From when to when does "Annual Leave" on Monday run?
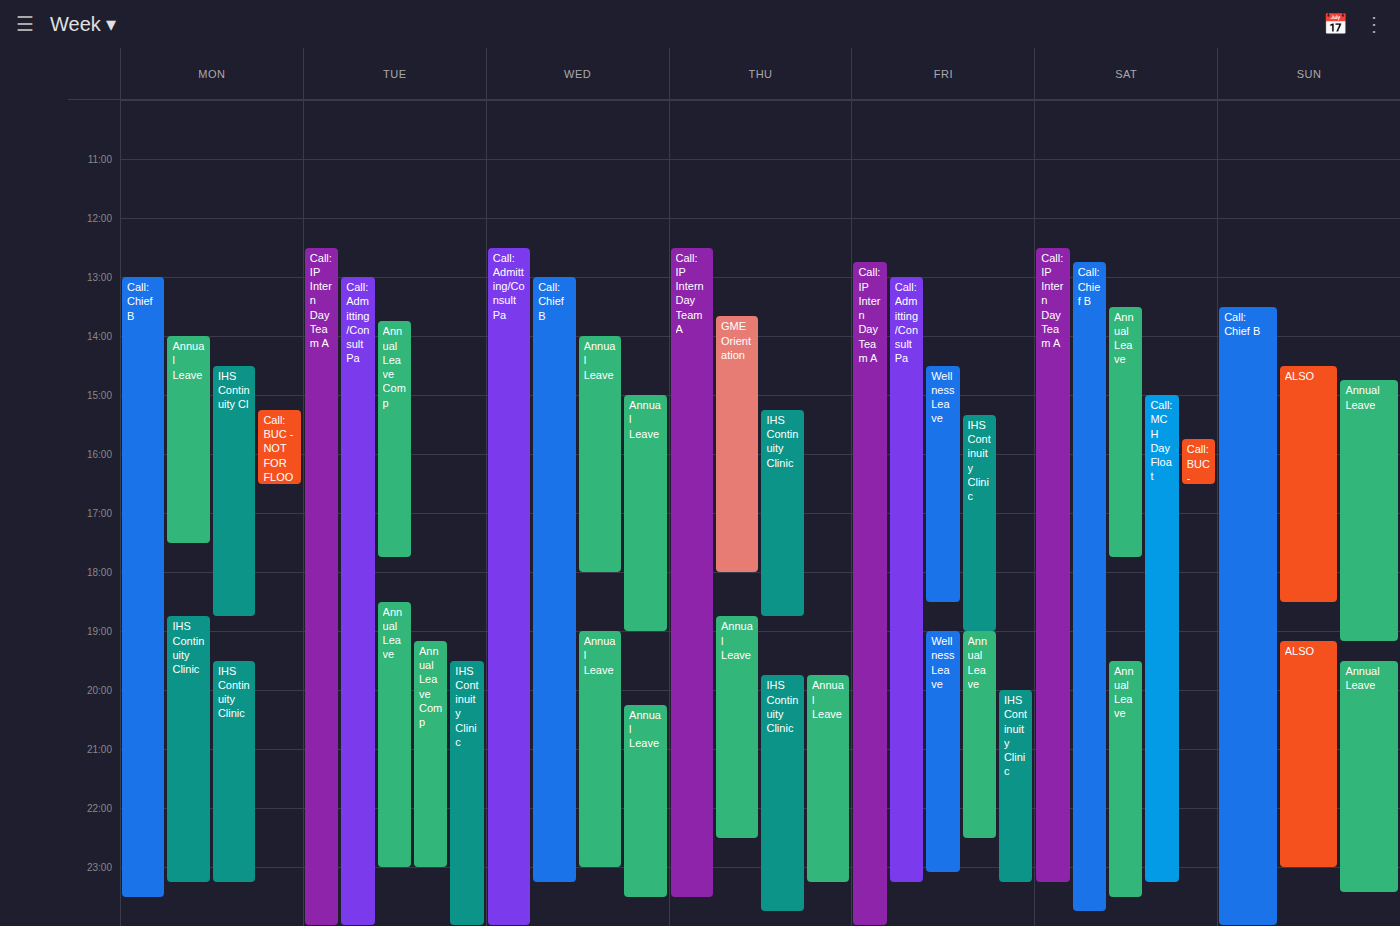
2:00 PM to 5:30 PM